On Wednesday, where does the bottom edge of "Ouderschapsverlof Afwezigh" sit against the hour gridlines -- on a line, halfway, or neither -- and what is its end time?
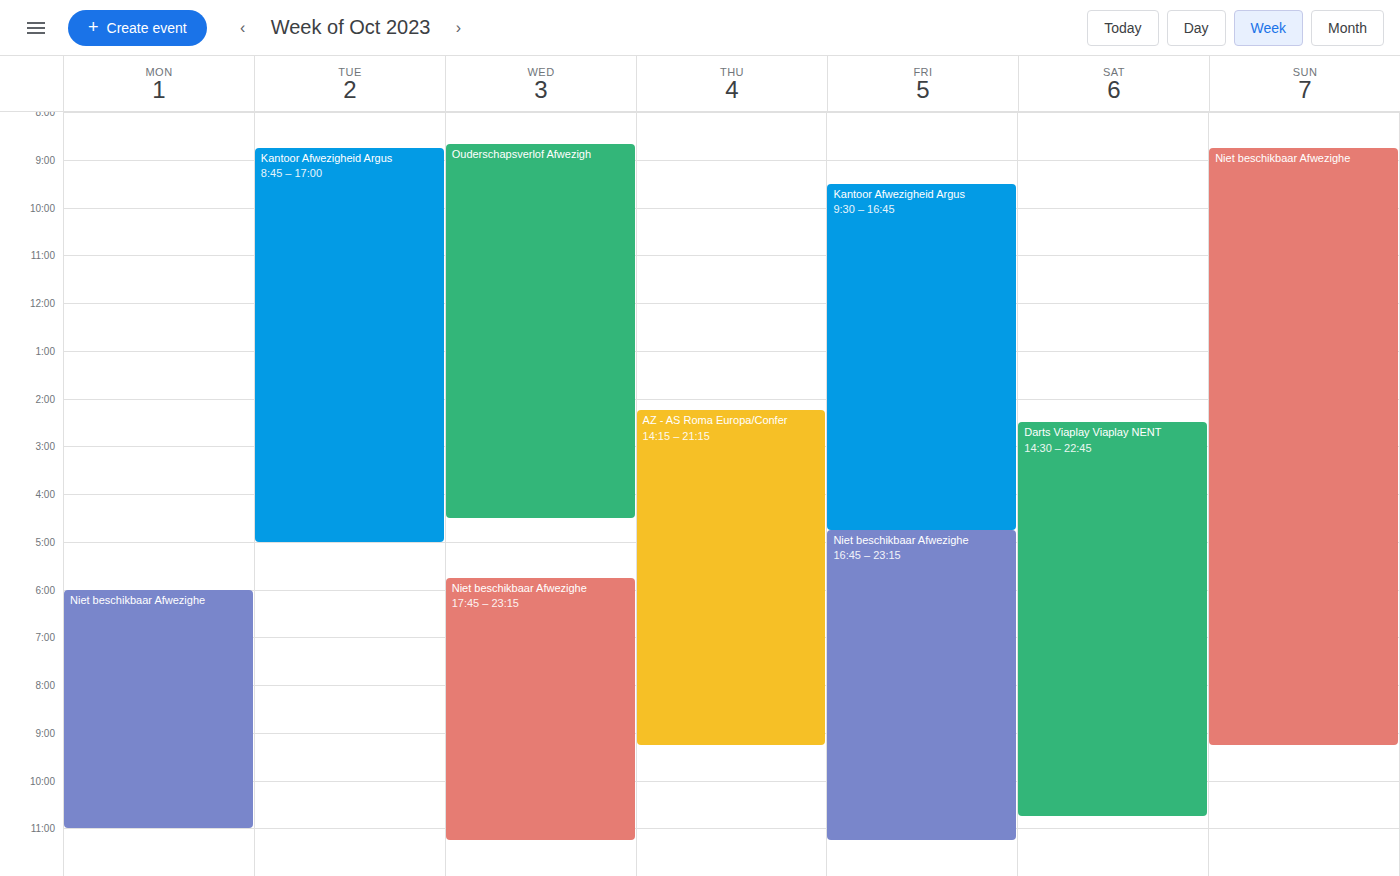
4:30 PM -- halfway between the 4 PM and 5 PM lines.